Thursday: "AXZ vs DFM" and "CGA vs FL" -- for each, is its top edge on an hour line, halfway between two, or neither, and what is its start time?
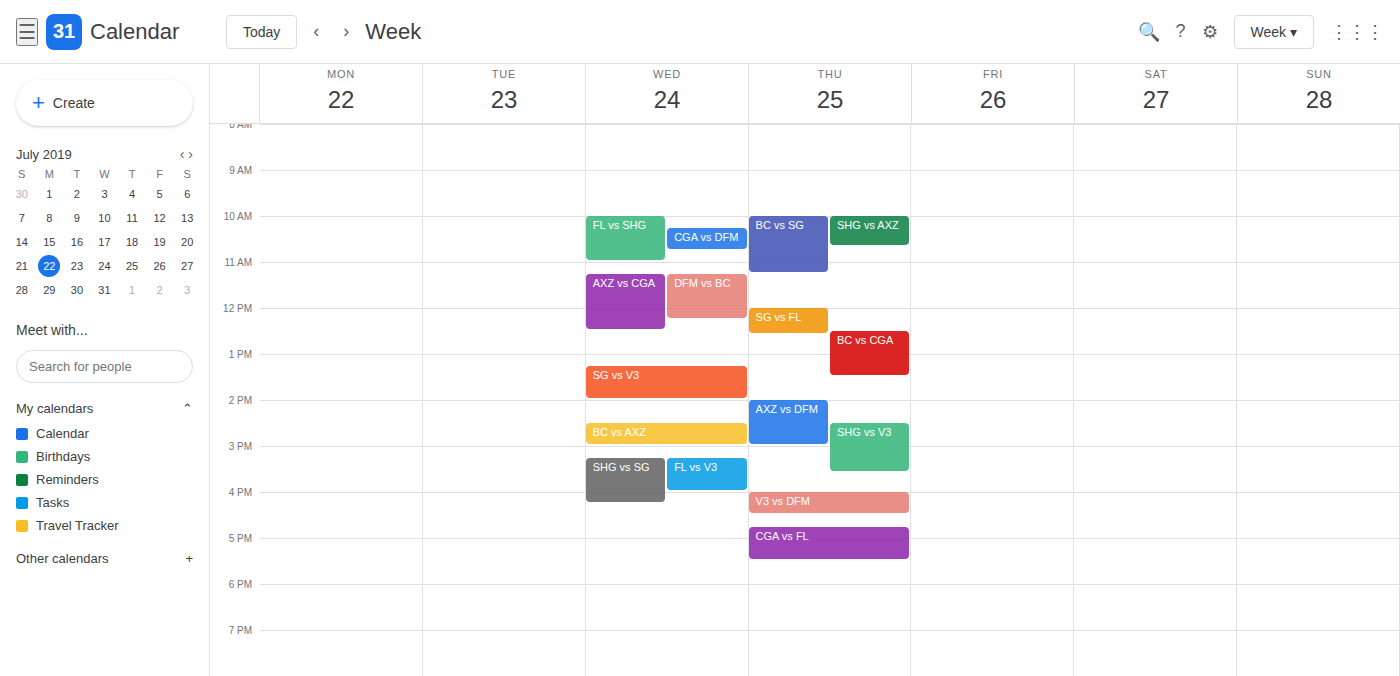
"AXZ vs DFM": 14:00, exactly on the 14:00 line. "CGA vs FL": 16:45, neither: three quarters of the way from the 16:00 line to the 17:00 line.